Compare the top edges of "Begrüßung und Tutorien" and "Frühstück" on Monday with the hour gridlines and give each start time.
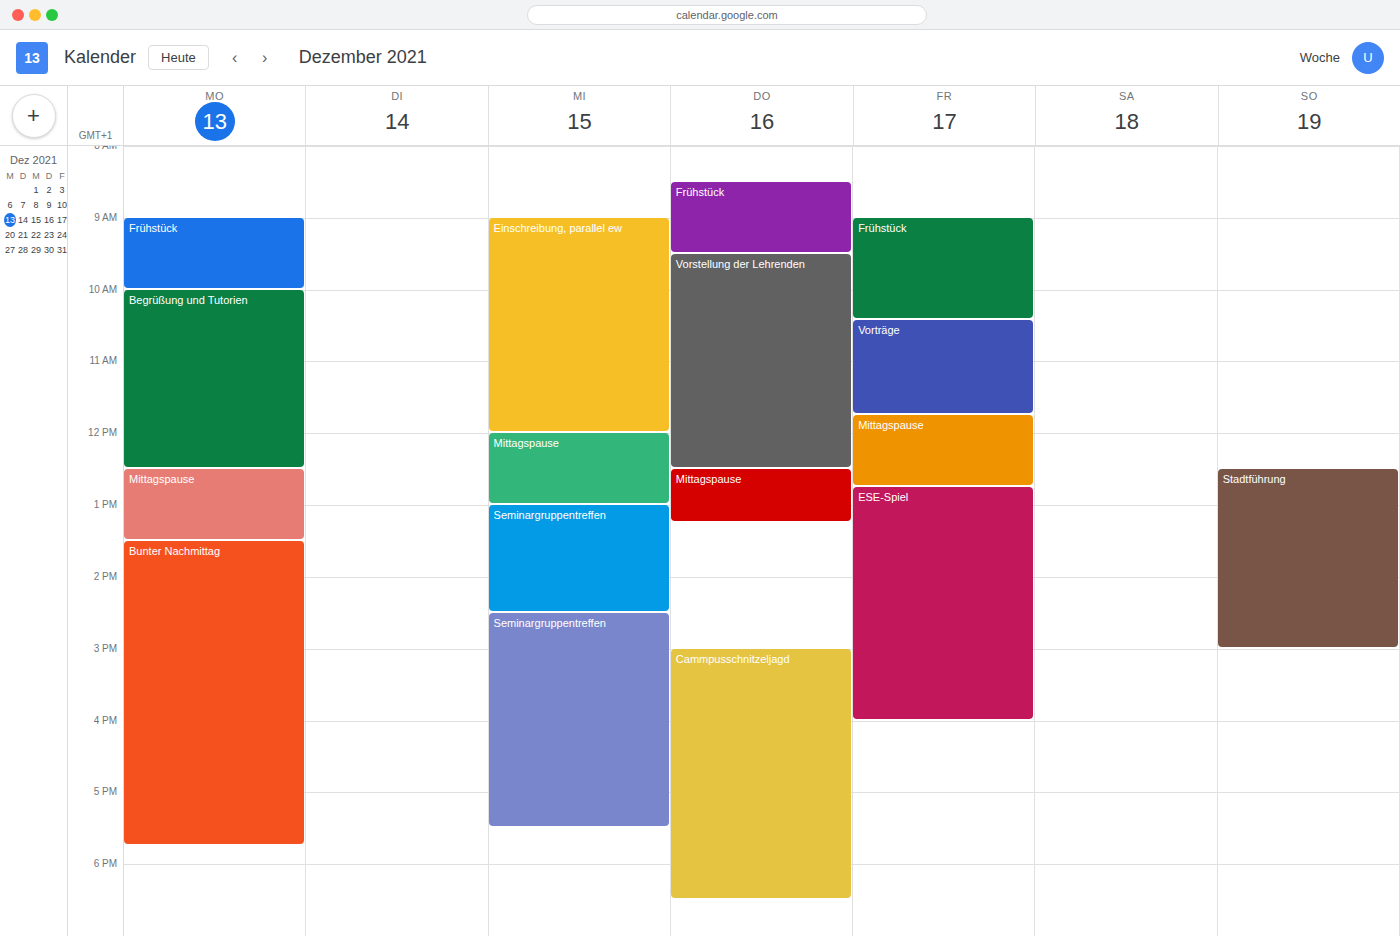
"Begrüßung und Tutorien": 10:00 AM, exactly on the 10 AM line. "Frühstück": 9:00 AM, exactly on the 9 AM line.